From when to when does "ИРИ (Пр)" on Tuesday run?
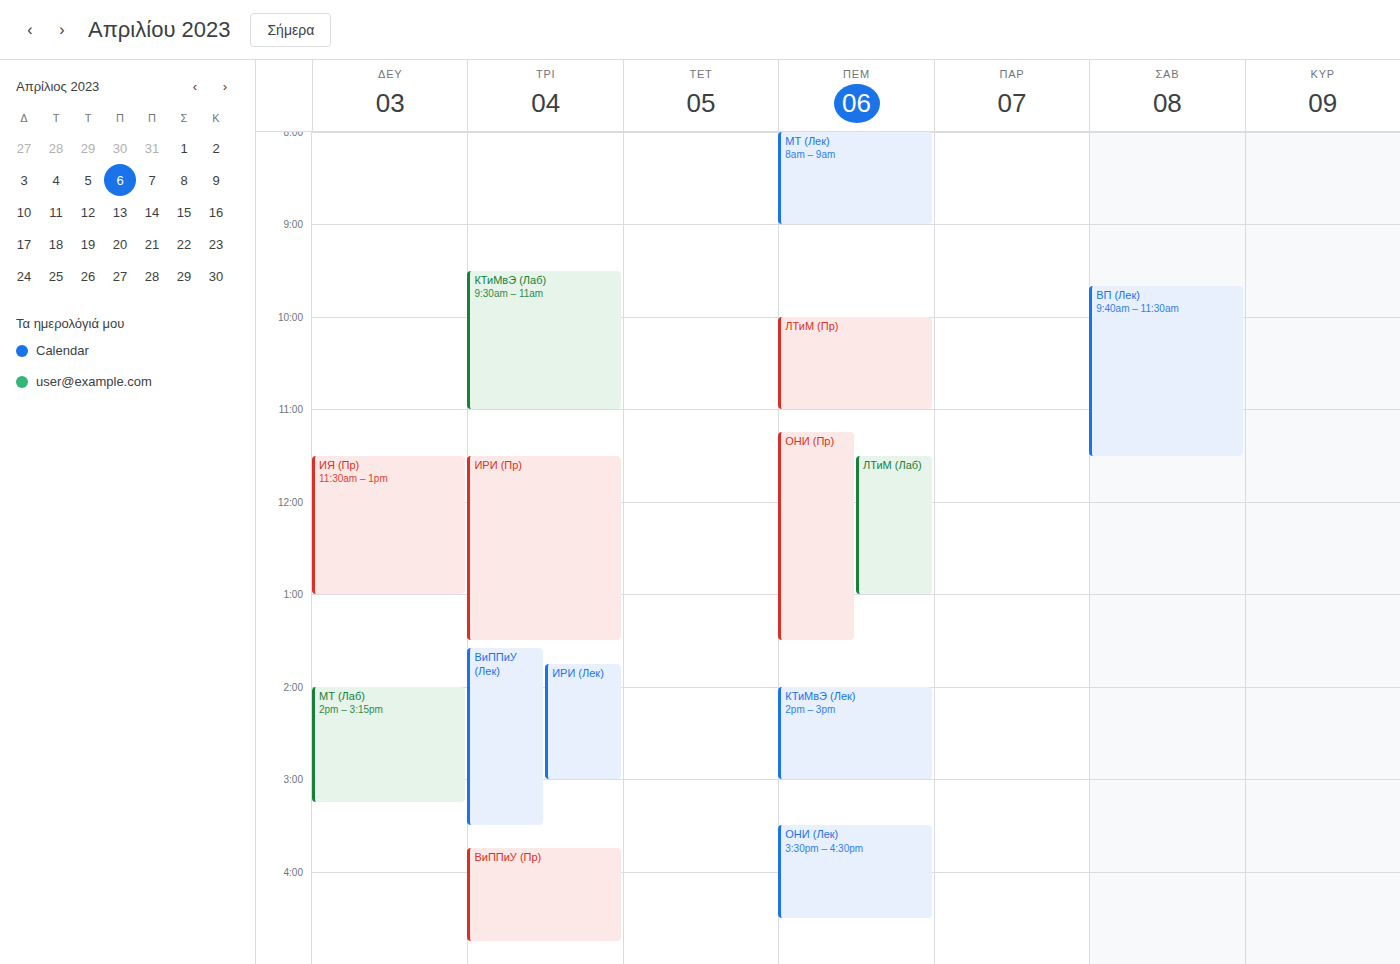
11:30 AM to 1:30 PM